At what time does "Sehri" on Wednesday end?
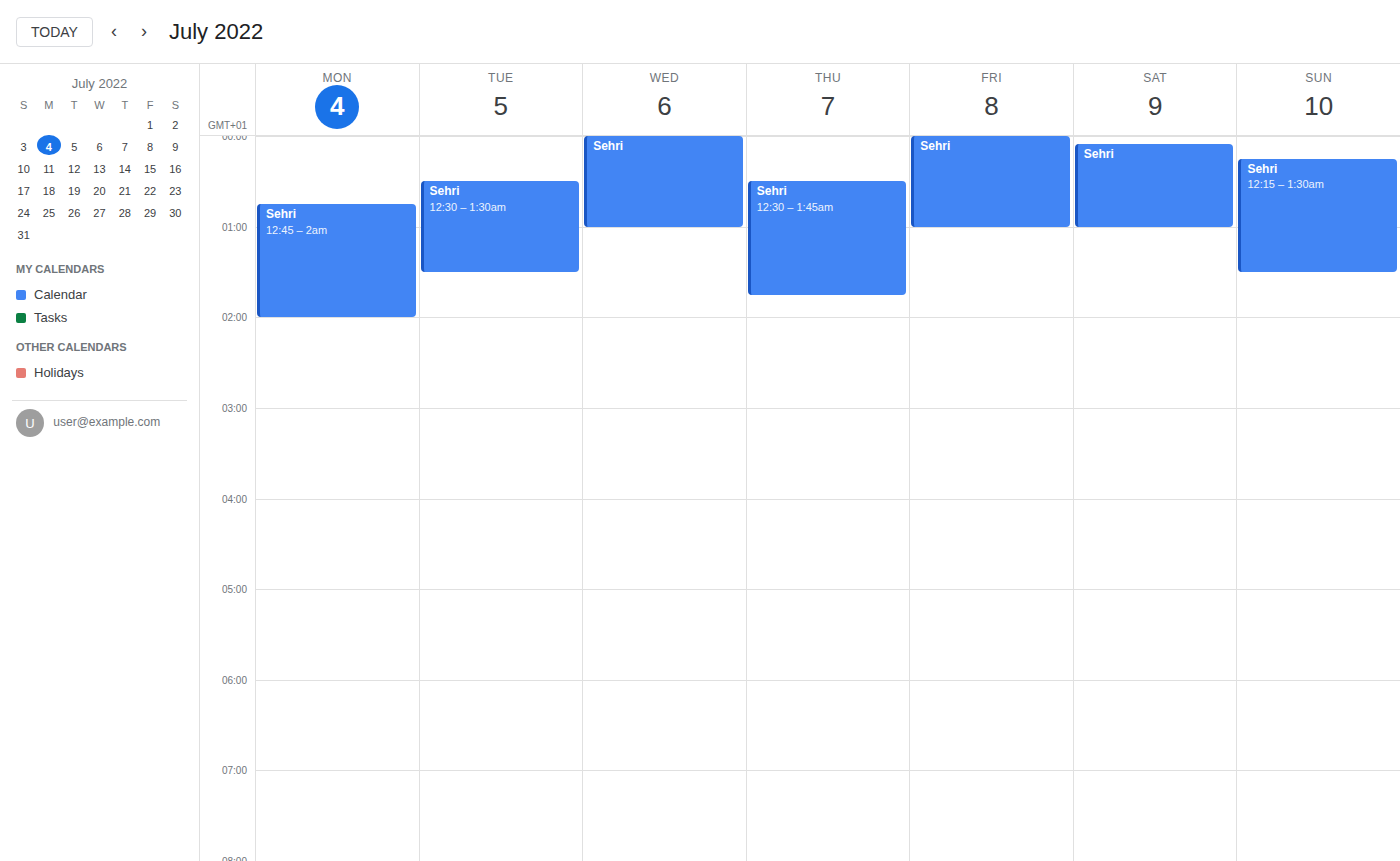
1:00 AM